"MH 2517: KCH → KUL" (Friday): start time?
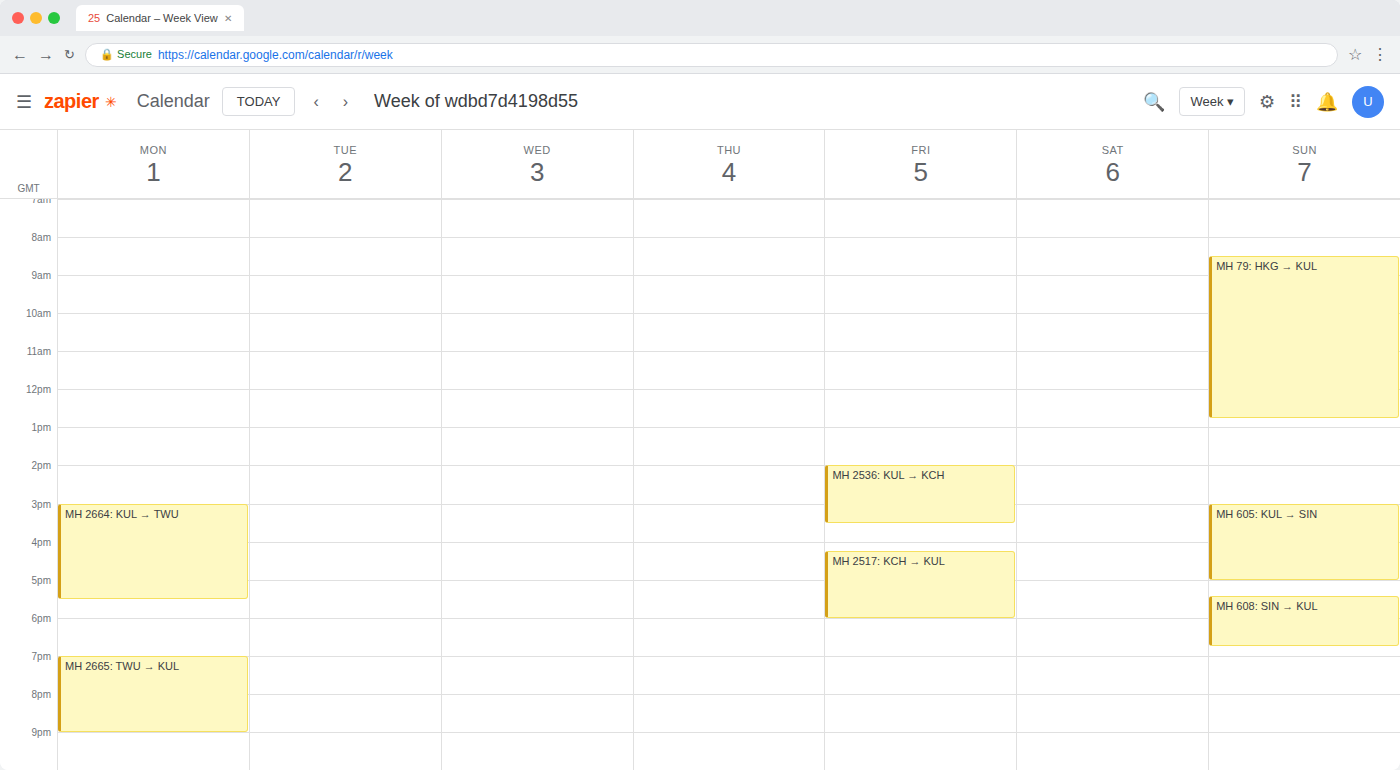
16:15